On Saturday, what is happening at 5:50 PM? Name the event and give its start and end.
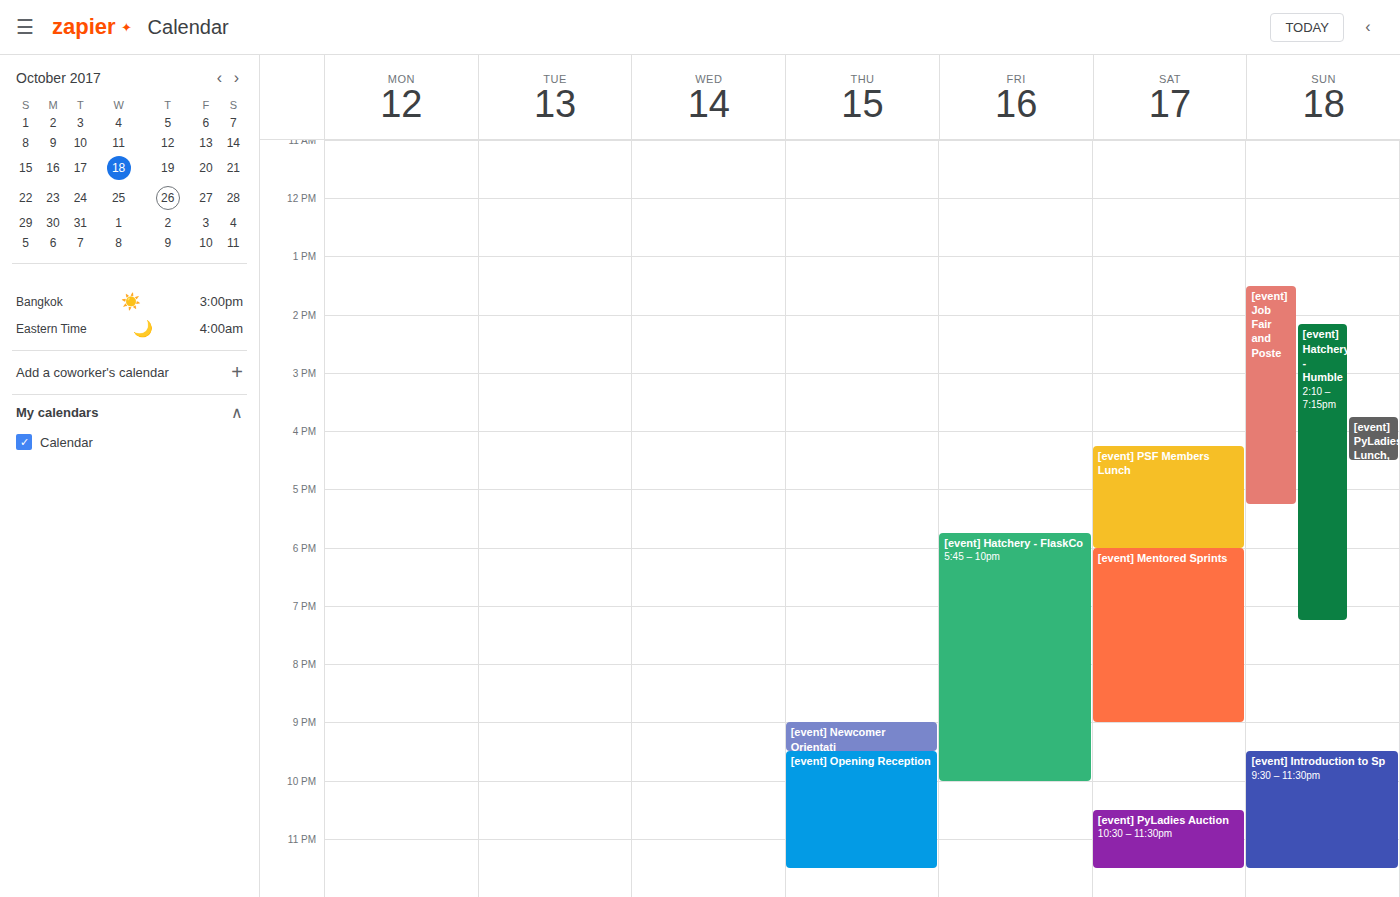
"[event] PSF Members Lunch", 4:15 PM to 6:00 PM